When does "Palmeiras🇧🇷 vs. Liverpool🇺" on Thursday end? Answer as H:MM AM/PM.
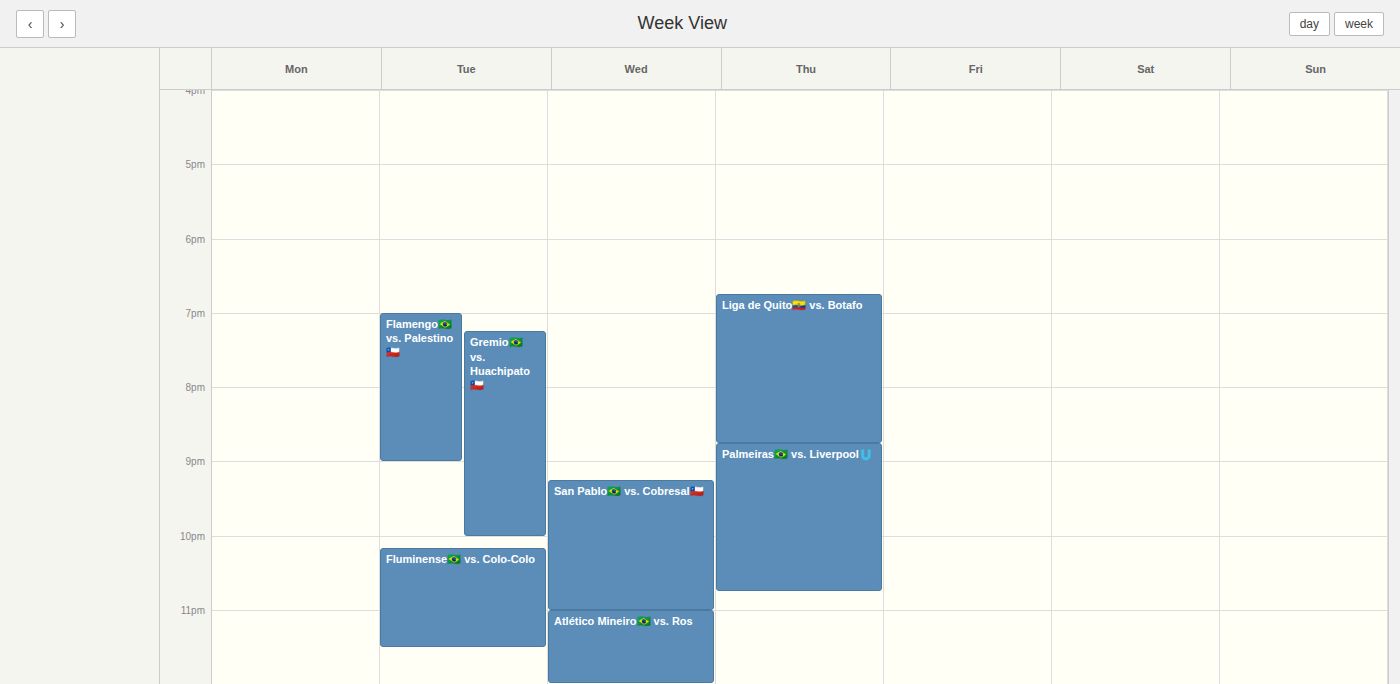
10:45 PM